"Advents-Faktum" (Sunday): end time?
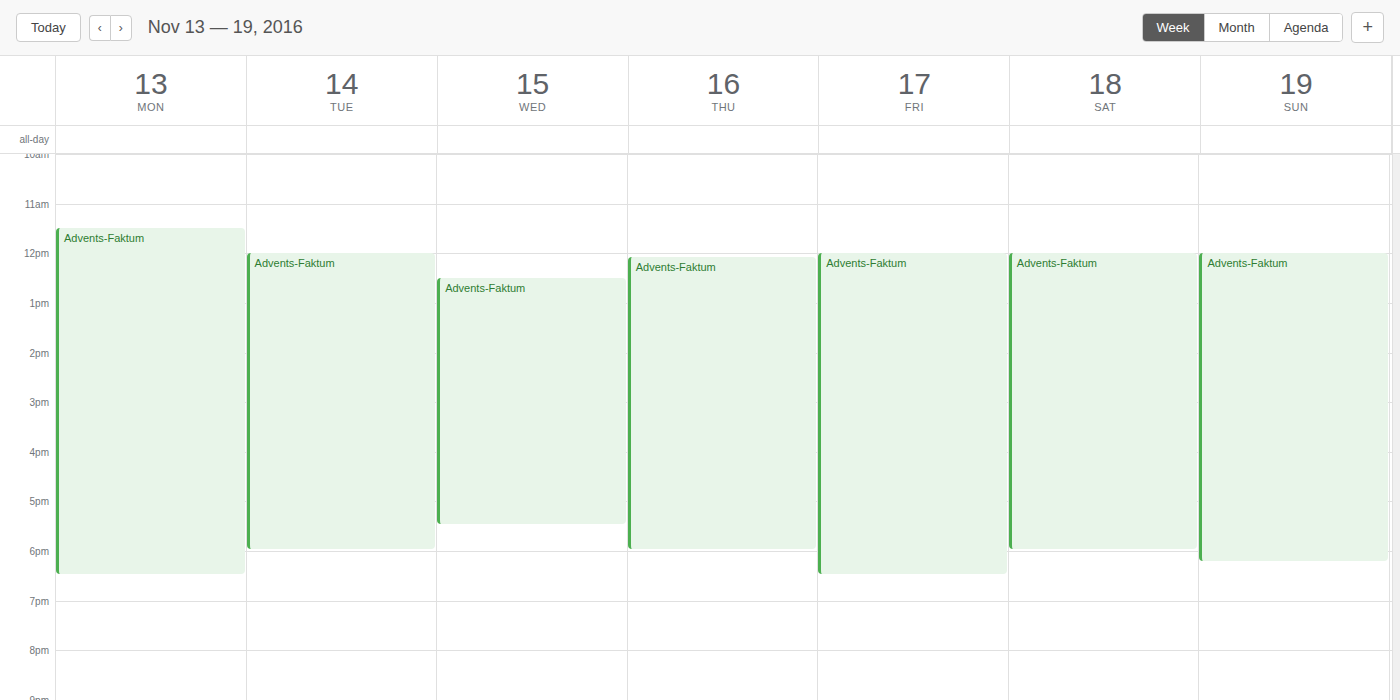
6:15 PM